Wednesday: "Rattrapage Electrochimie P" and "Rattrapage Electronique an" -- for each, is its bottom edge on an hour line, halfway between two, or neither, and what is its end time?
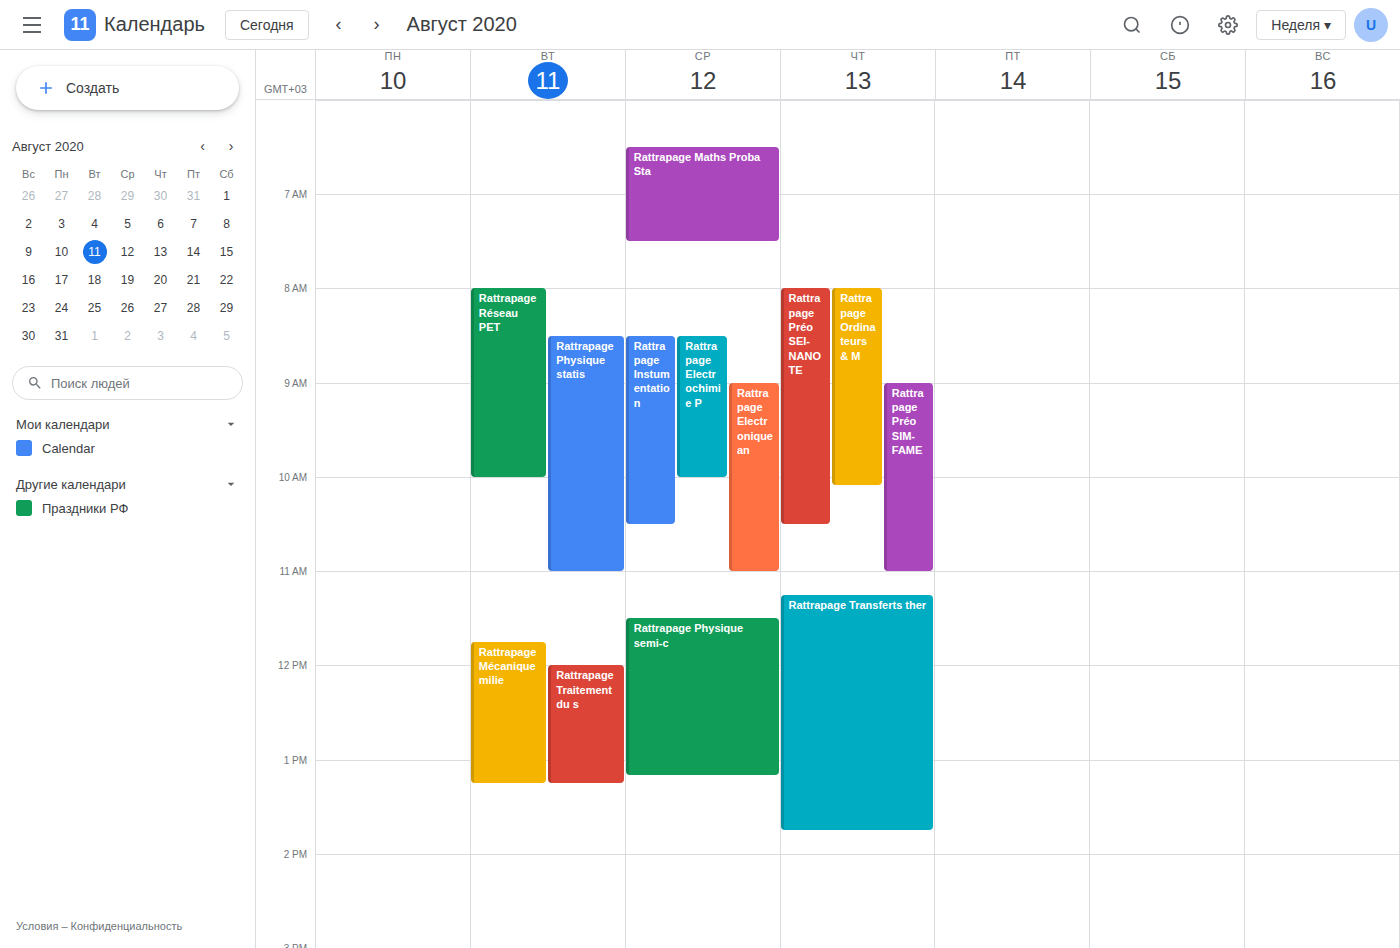
"Rattrapage Electrochimie P": 10:00, exactly on the 10:00 line. "Rattrapage Electronique an": 11:00, exactly on the 11:00 line.